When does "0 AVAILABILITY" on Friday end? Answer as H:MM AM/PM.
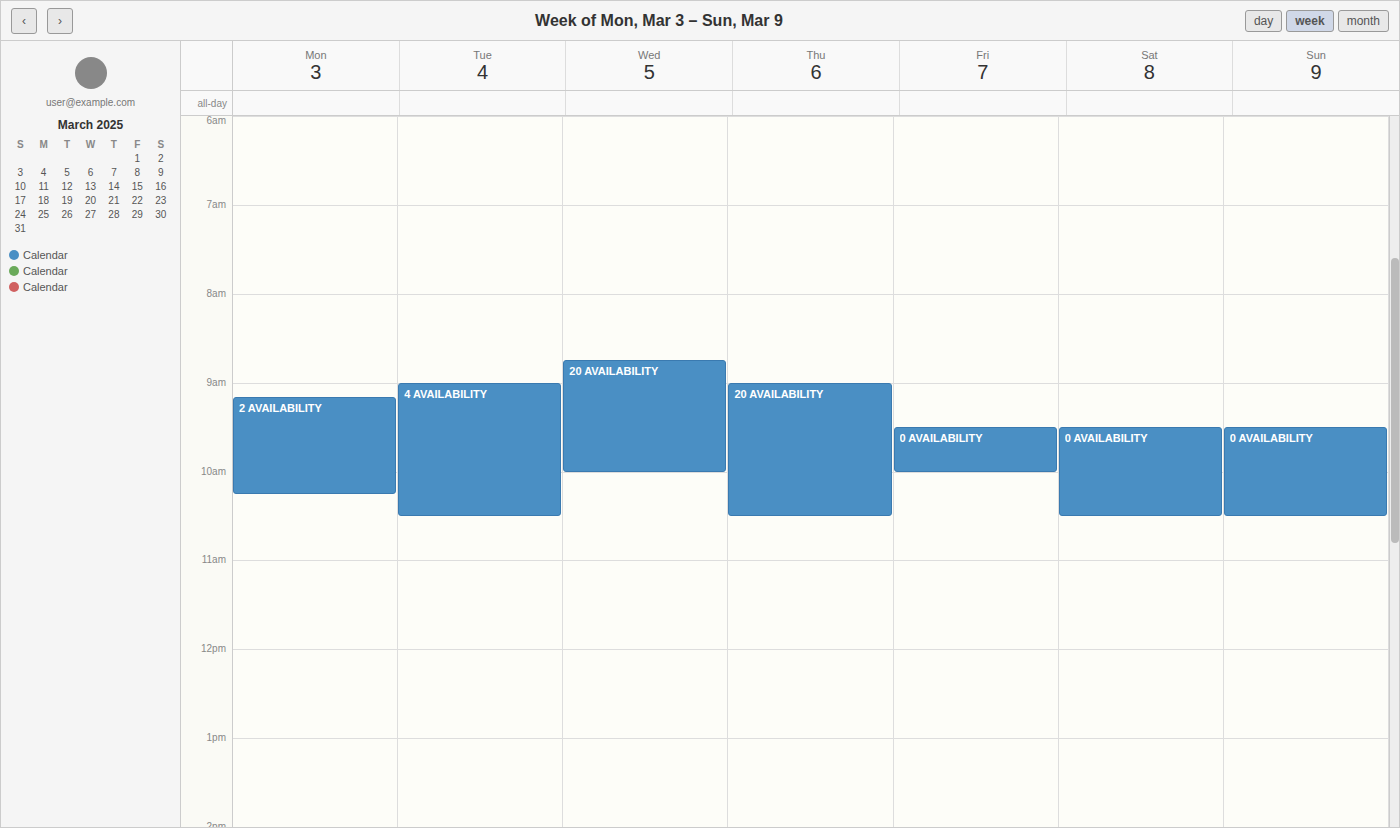
10:00 AM